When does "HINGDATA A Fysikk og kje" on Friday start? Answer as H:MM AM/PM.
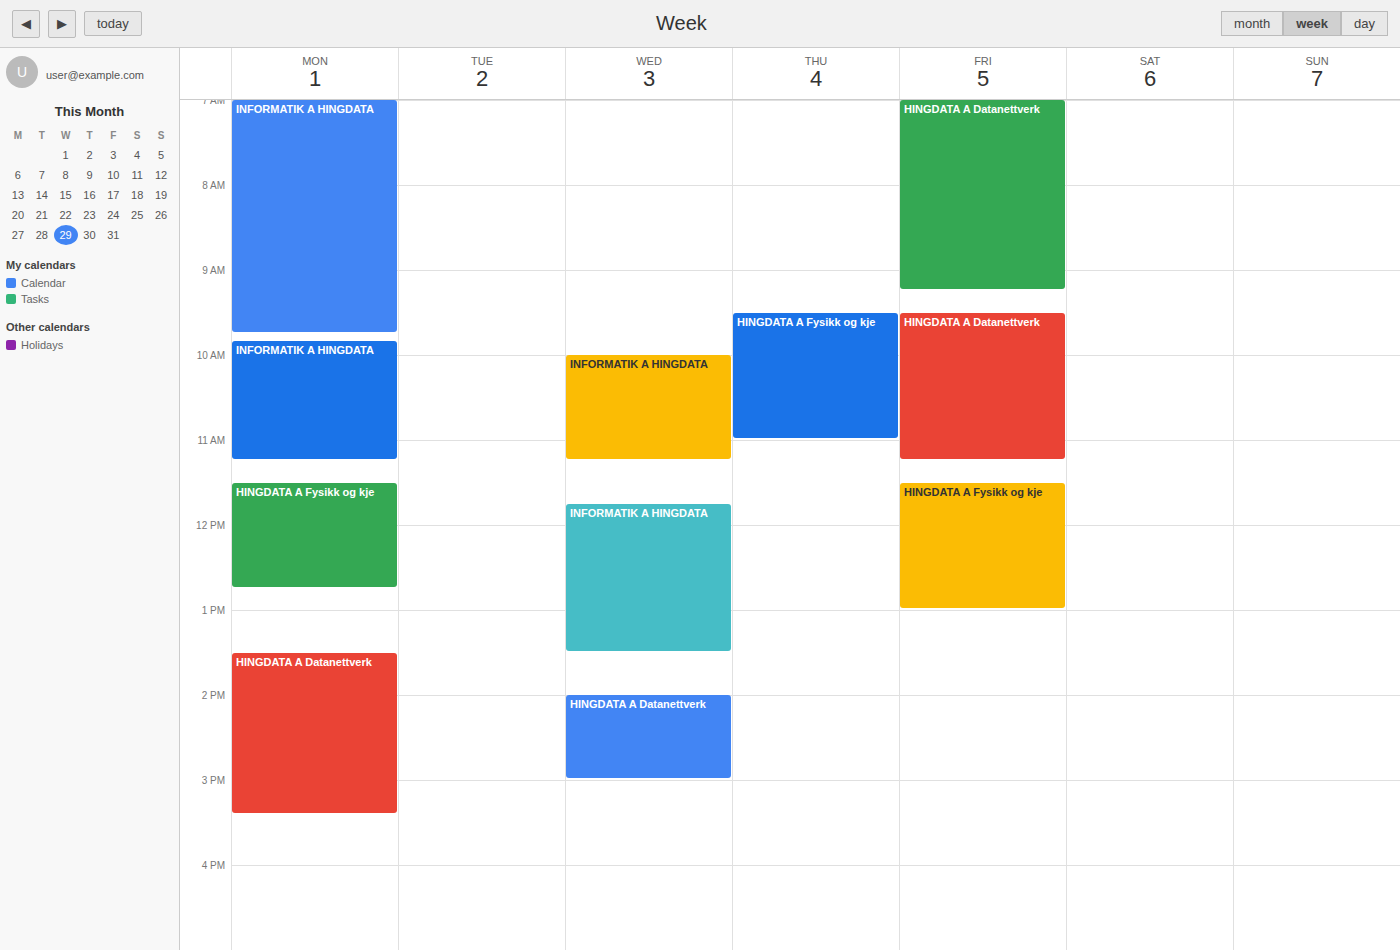
11:30 AM